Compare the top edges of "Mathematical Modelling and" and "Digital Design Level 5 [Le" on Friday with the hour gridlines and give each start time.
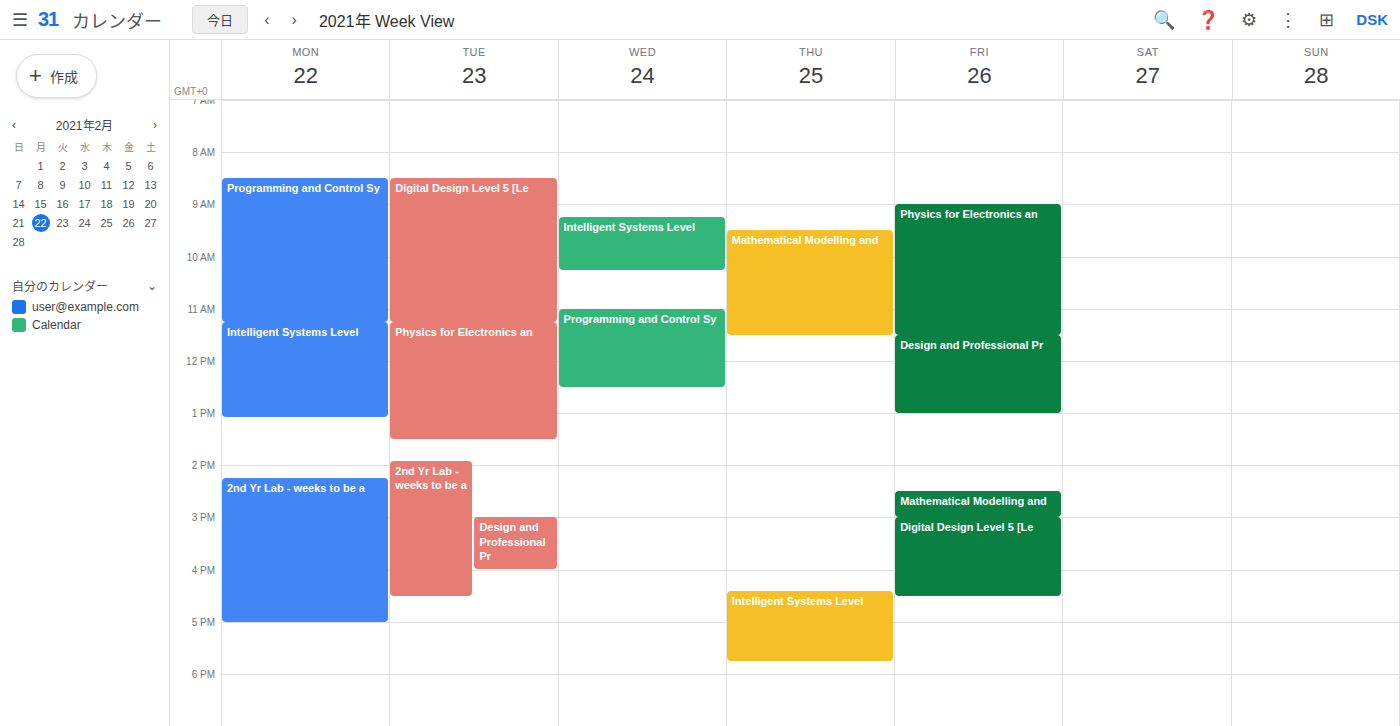
"Mathematical Modelling and": 2:30 PM, halfway between the 2 PM and 3 PM lines. "Digital Design Level 5 [Le": 3:00 PM, exactly on the 3 PM line.